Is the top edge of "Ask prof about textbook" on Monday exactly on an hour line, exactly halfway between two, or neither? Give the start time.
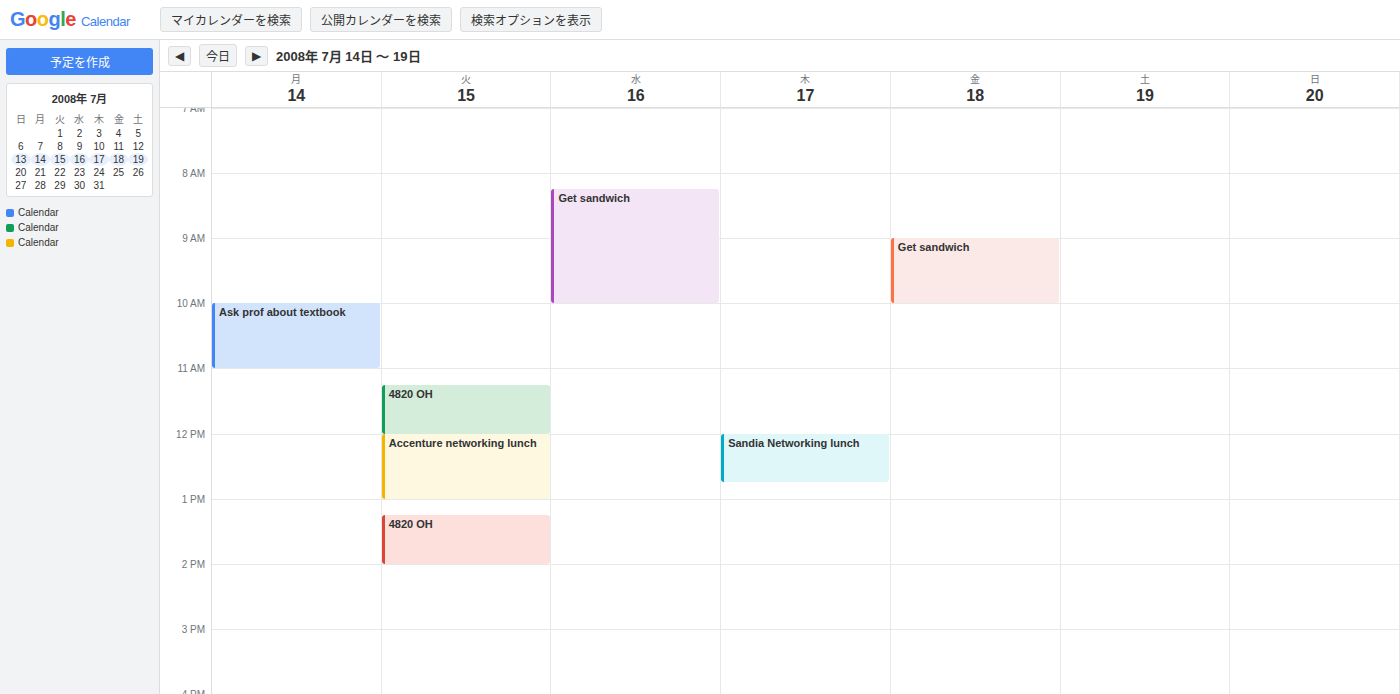
10:00 -- exactly on the 10:00 line.